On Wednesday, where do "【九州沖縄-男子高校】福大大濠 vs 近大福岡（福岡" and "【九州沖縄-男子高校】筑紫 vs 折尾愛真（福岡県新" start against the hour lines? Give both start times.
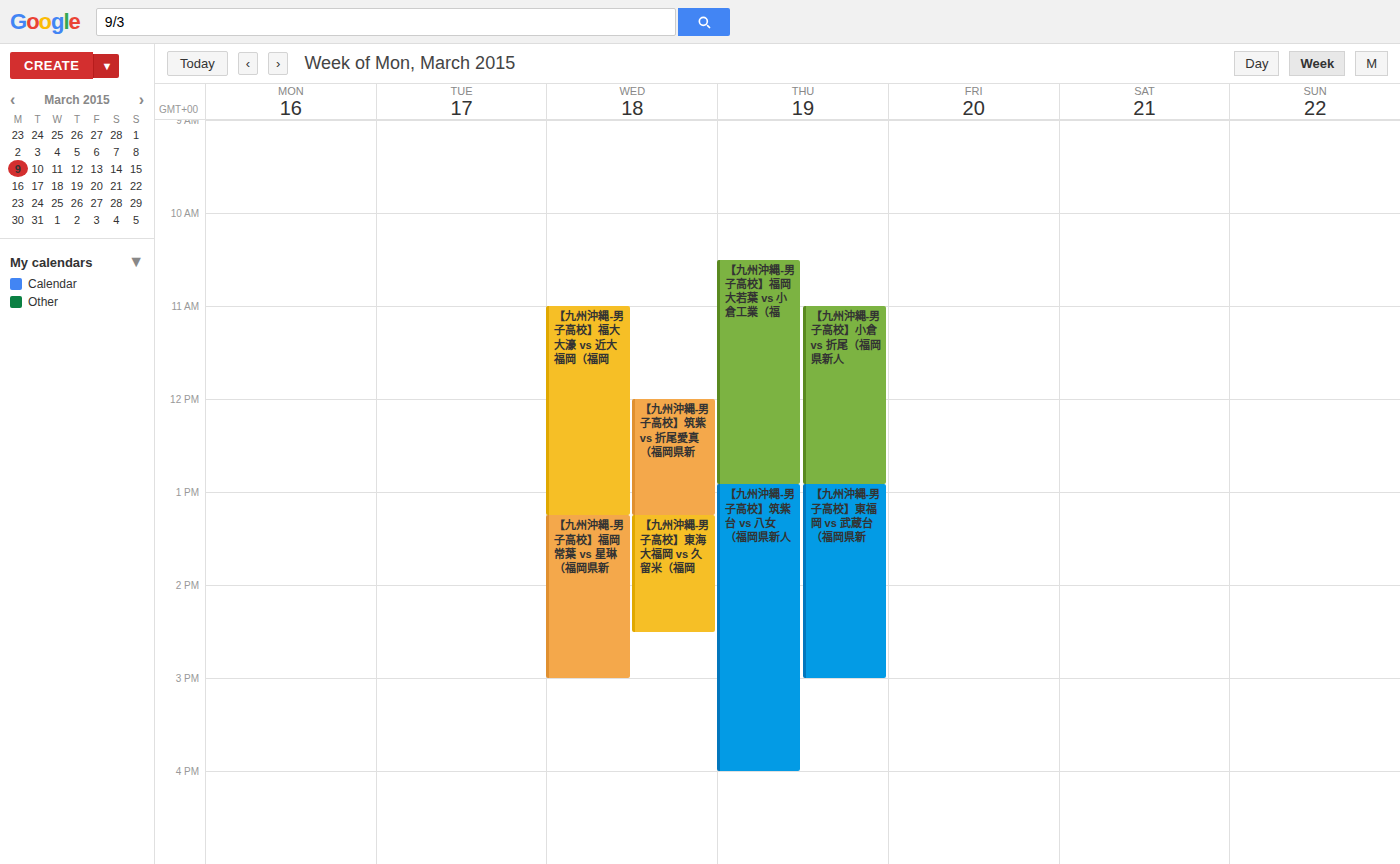
"【九州沖縄-男子高校】福大大濠 vs 近大福岡（福岡": 11:00 AM, exactly on the 11 AM line. "【九州沖縄-男子高校】筑紫 vs 折尾愛真（福岡県新": 12:00 PM, exactly on the 12 PM line.